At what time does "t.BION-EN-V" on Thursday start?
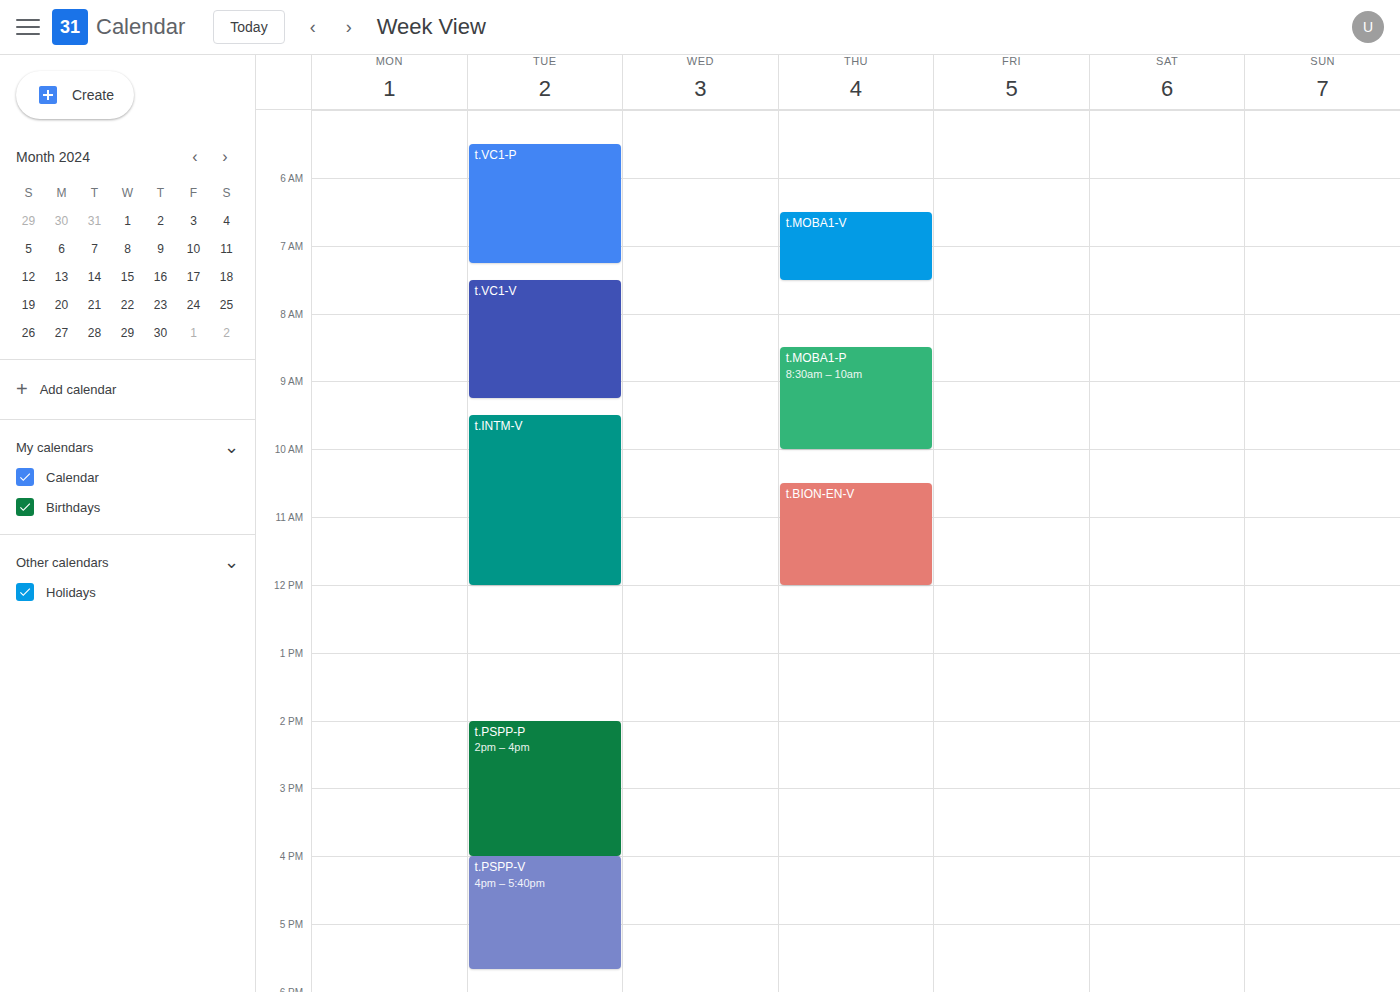
10:30 AM